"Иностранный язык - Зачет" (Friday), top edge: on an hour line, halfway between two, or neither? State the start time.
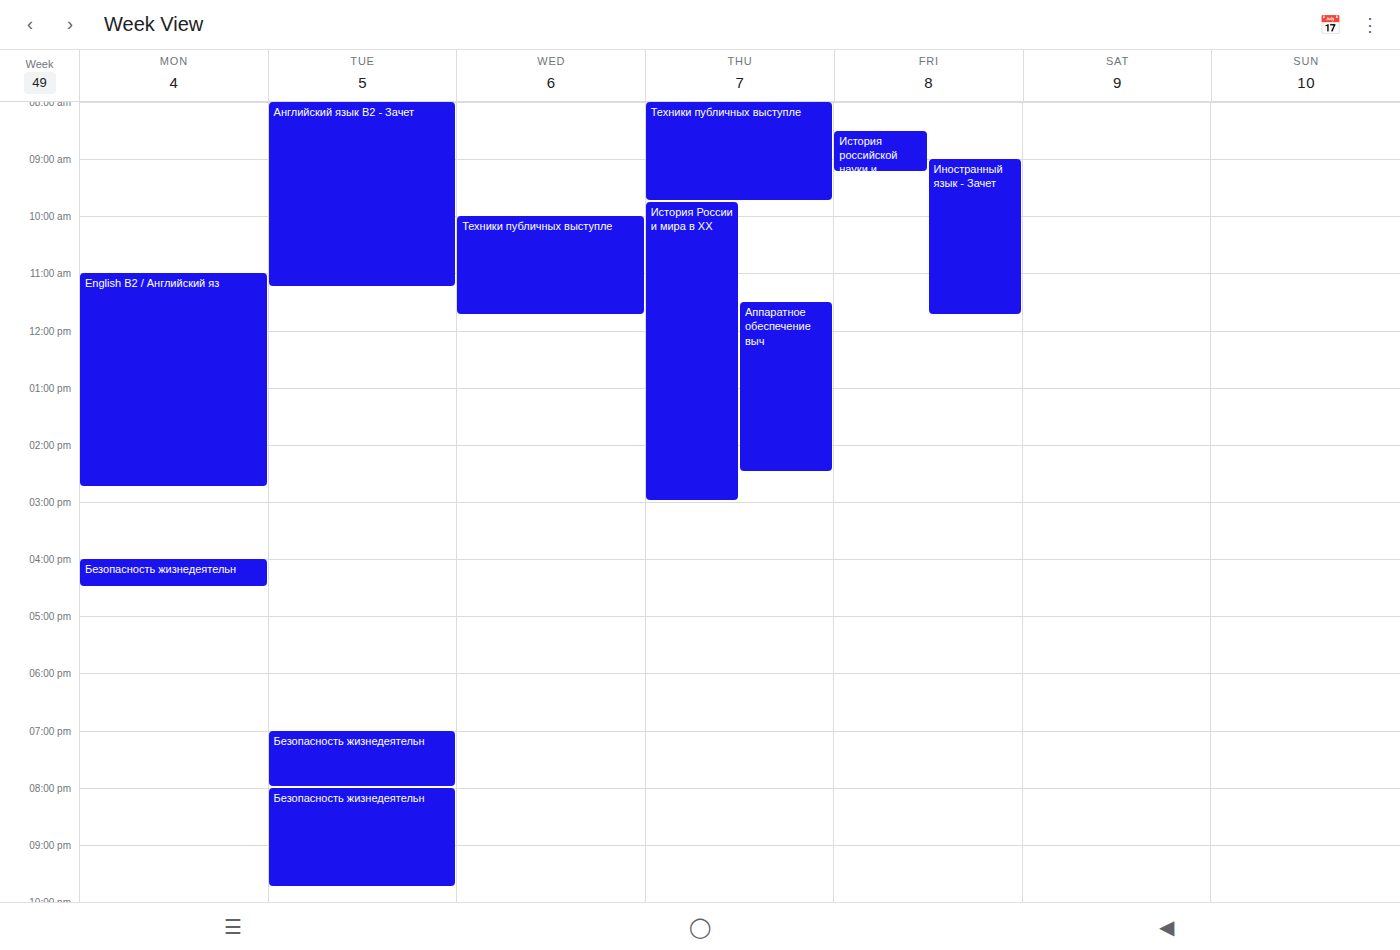
9:00 AM -- exactly on the 9 AM line.